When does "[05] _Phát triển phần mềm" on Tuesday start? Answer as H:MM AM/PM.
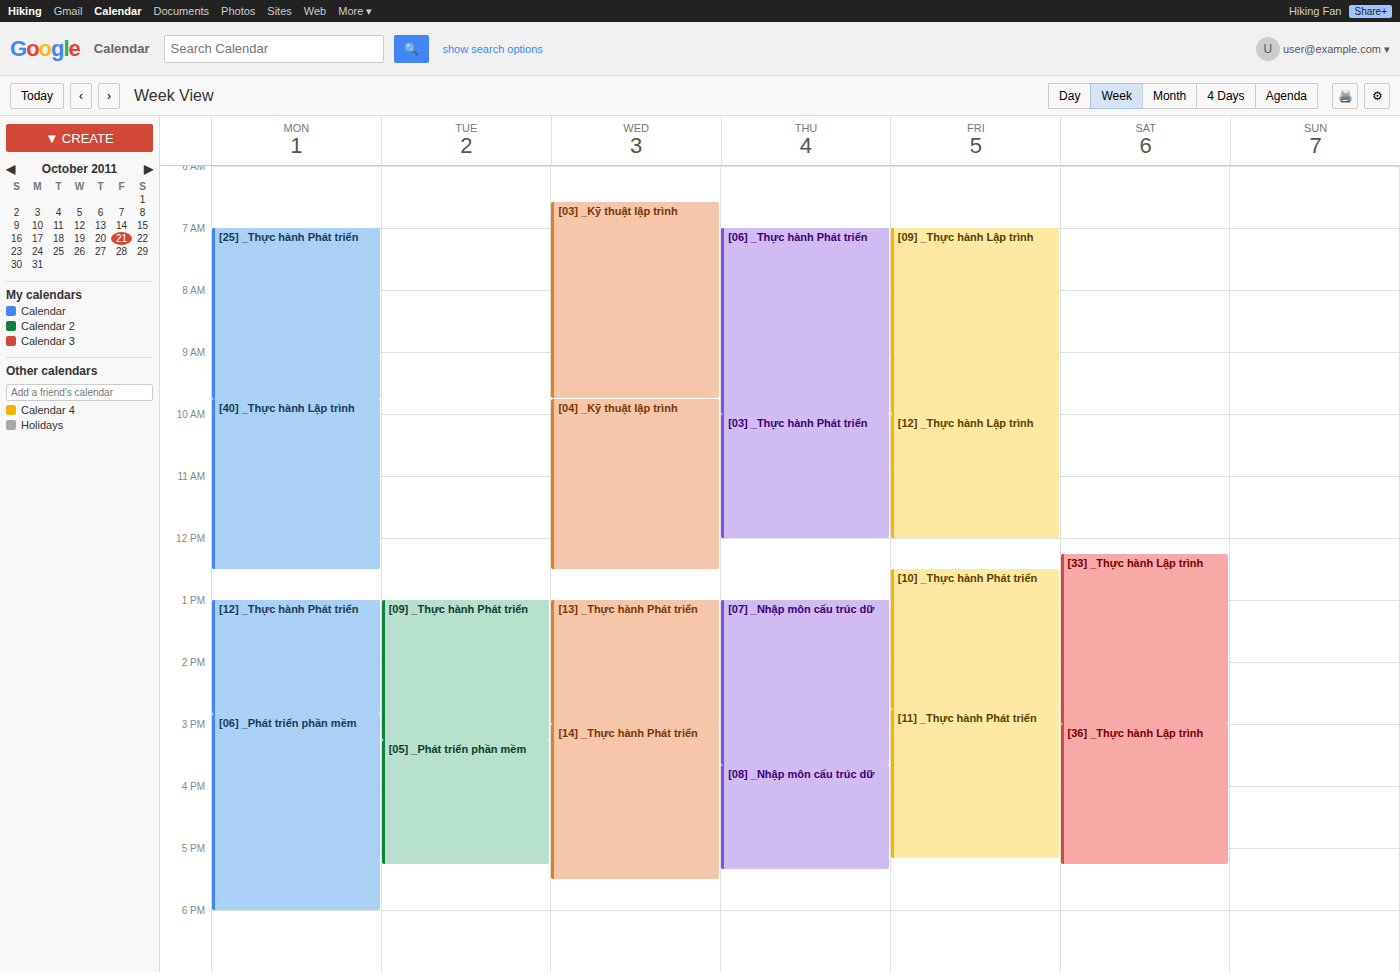
3:15 PM